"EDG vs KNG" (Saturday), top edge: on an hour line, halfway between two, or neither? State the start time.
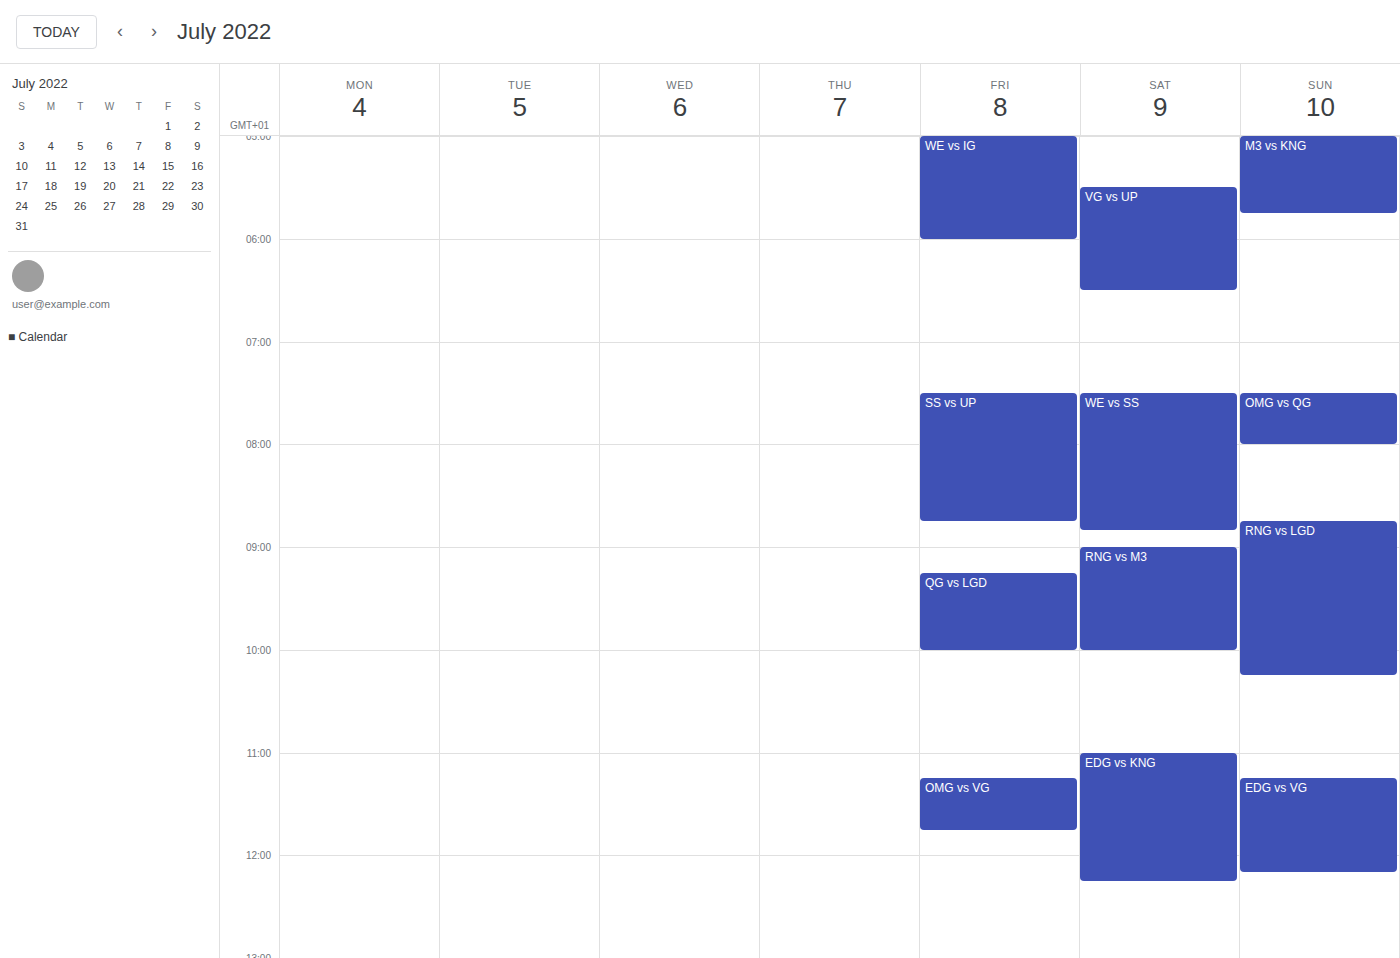
11:00 AM -- exactly on the 11 AM line.